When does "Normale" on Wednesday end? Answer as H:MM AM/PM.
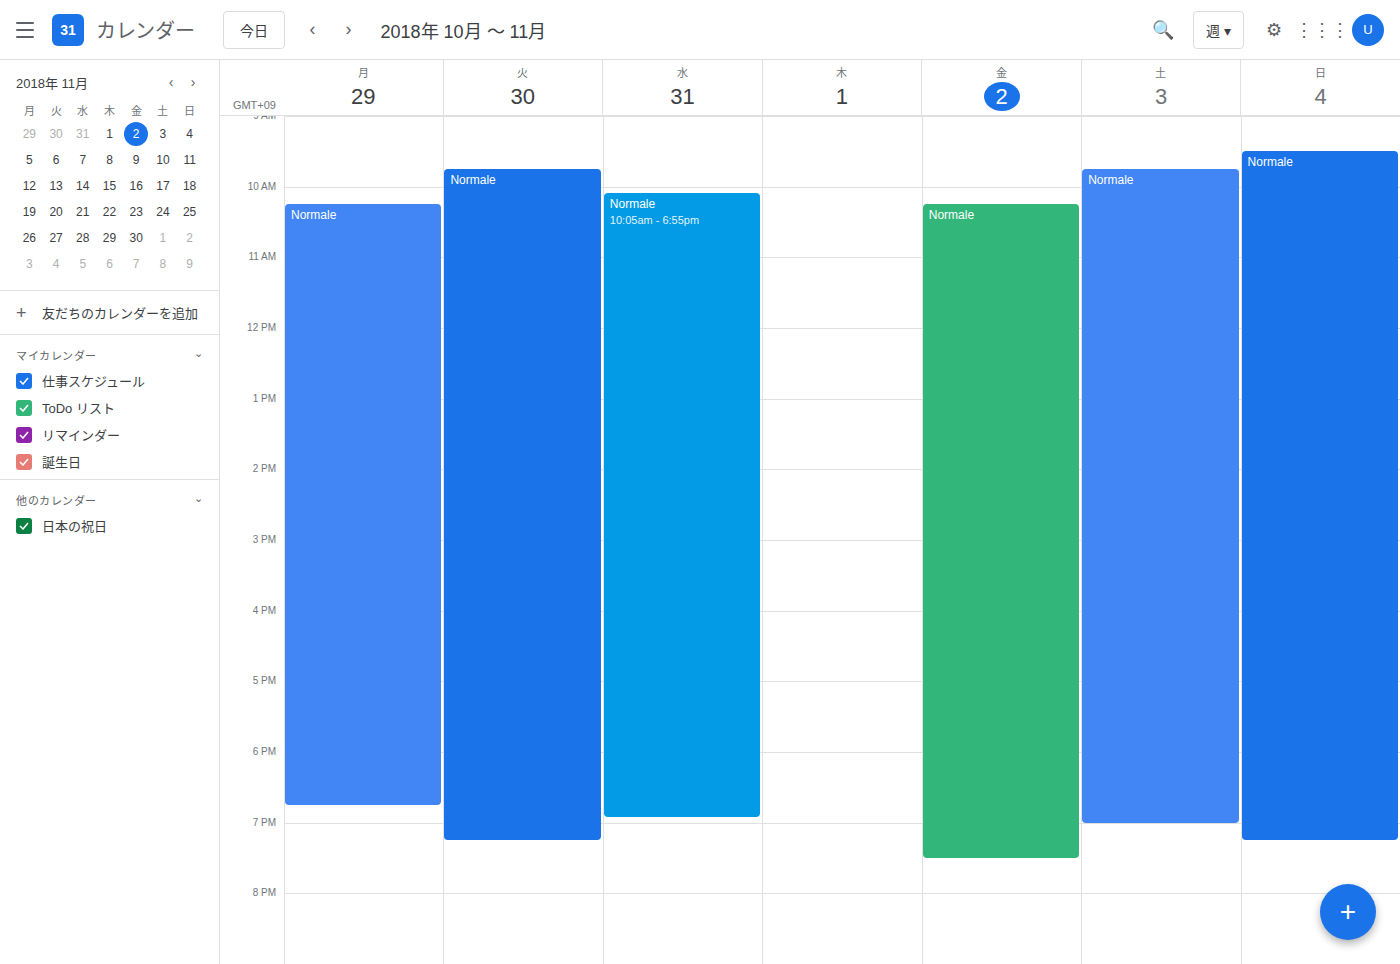
6:55 PM